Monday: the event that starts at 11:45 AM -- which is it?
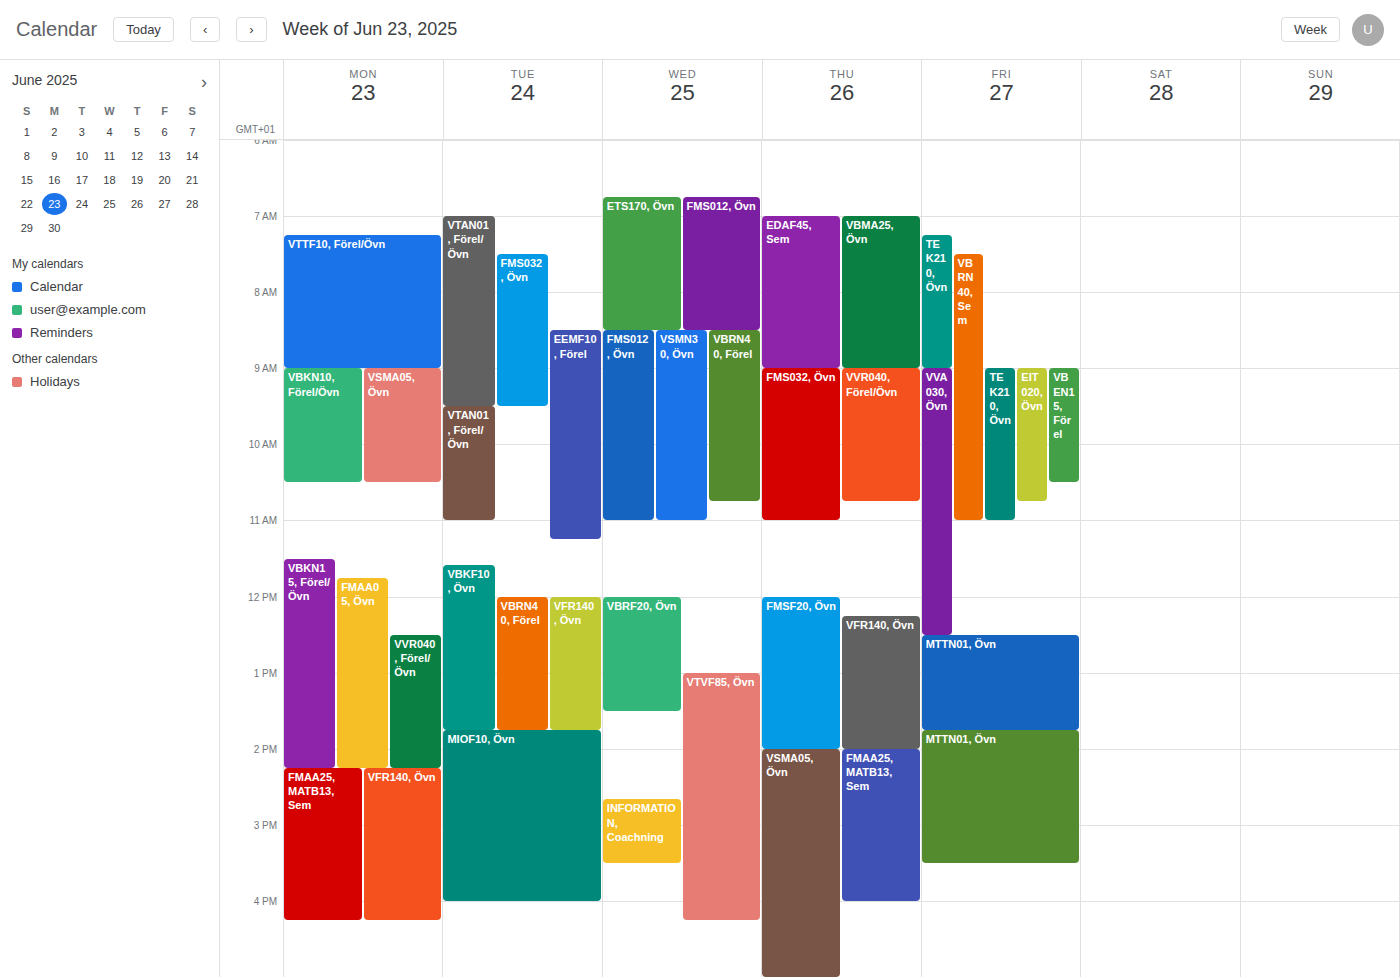
"FMAA05, Övn"